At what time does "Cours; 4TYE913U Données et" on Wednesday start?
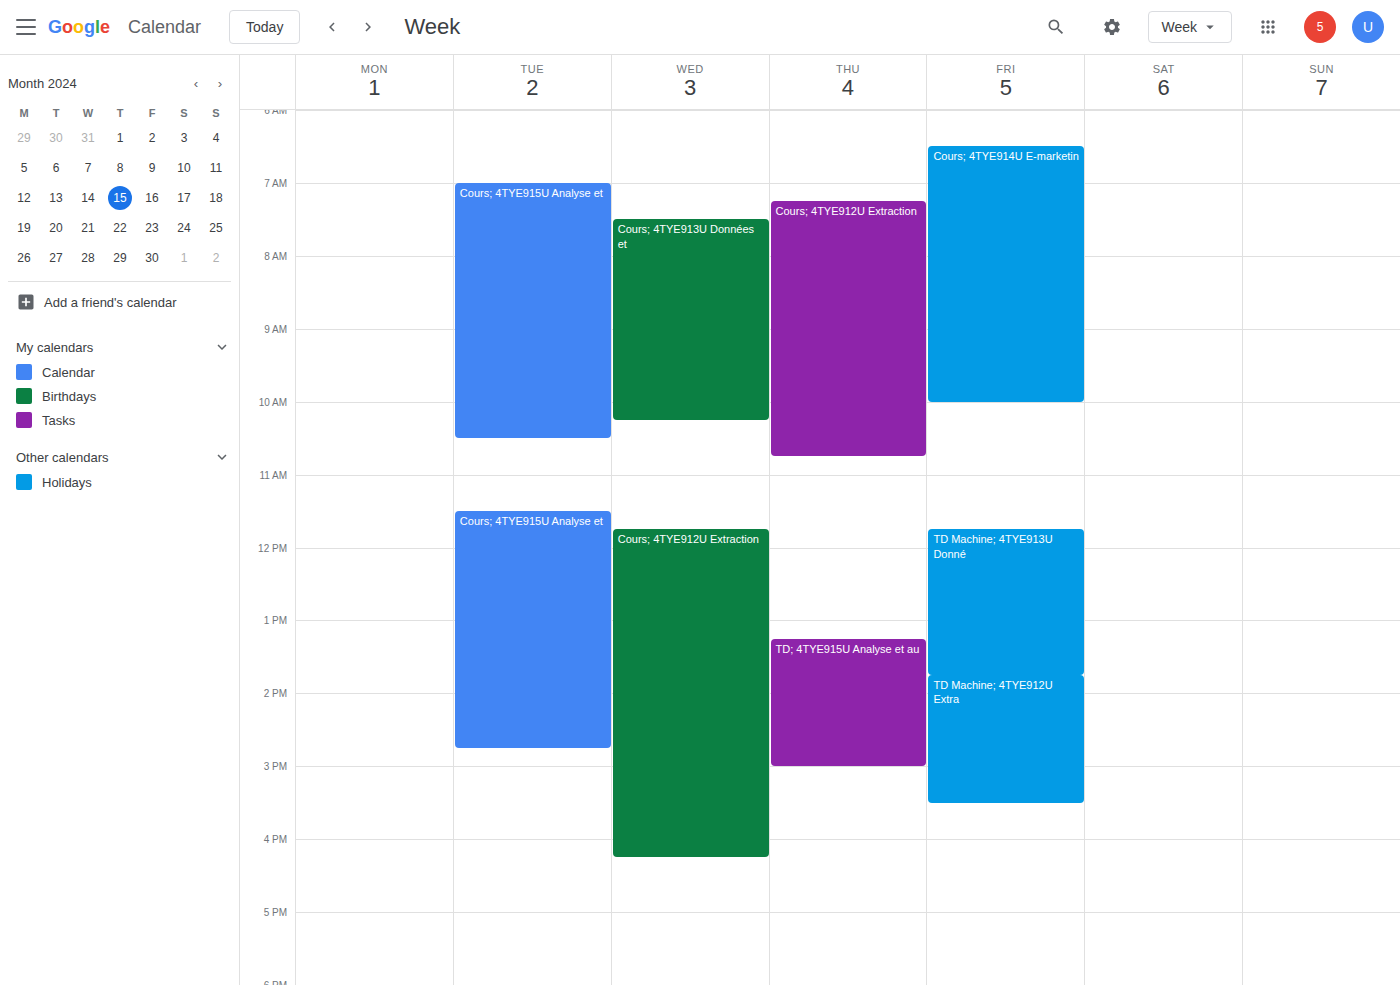
07:30